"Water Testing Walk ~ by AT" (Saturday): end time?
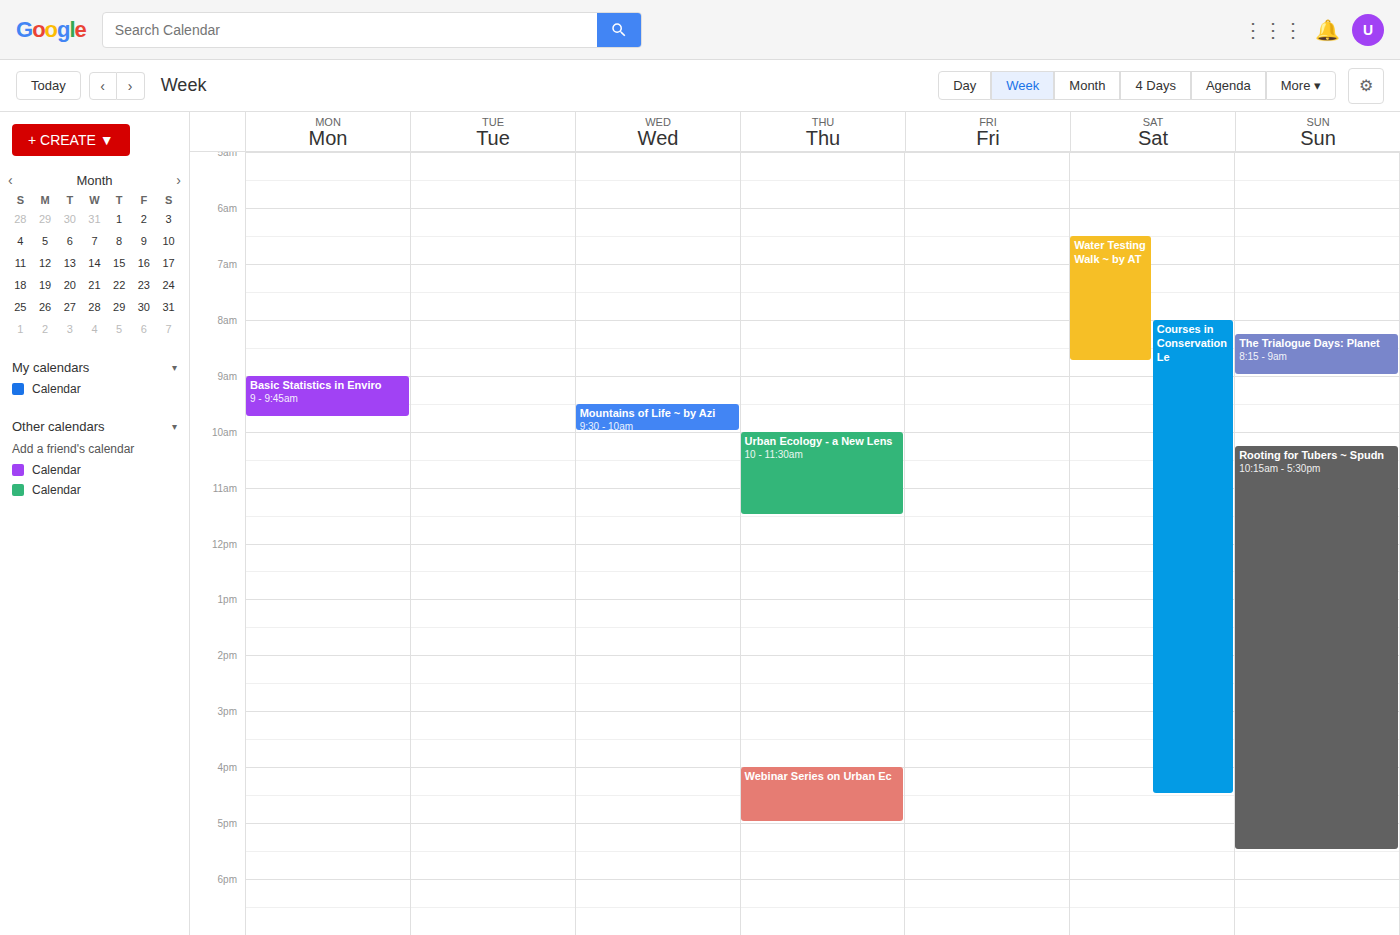
08:45